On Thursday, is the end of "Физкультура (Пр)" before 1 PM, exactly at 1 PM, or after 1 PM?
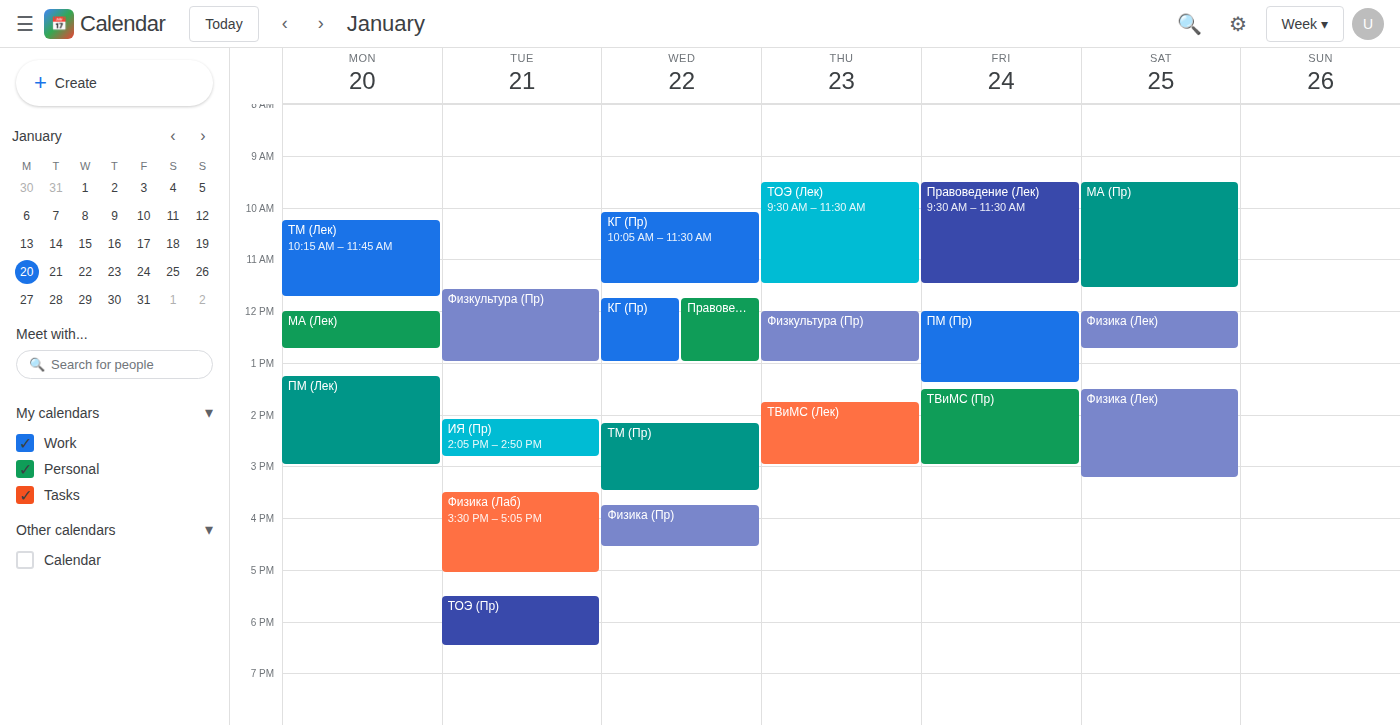
1:00 PM -- exactly at 1 PM, on the 1 PM line.